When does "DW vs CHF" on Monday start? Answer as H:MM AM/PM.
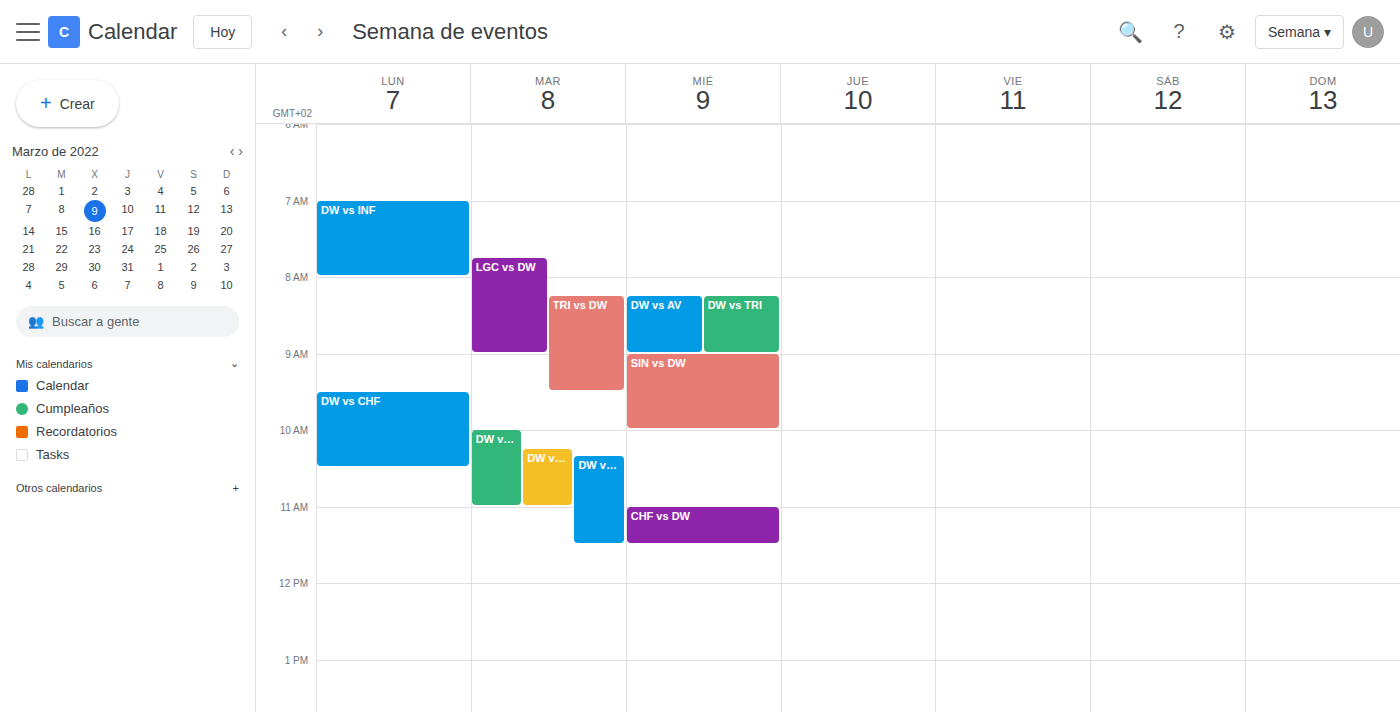
9:30 AM